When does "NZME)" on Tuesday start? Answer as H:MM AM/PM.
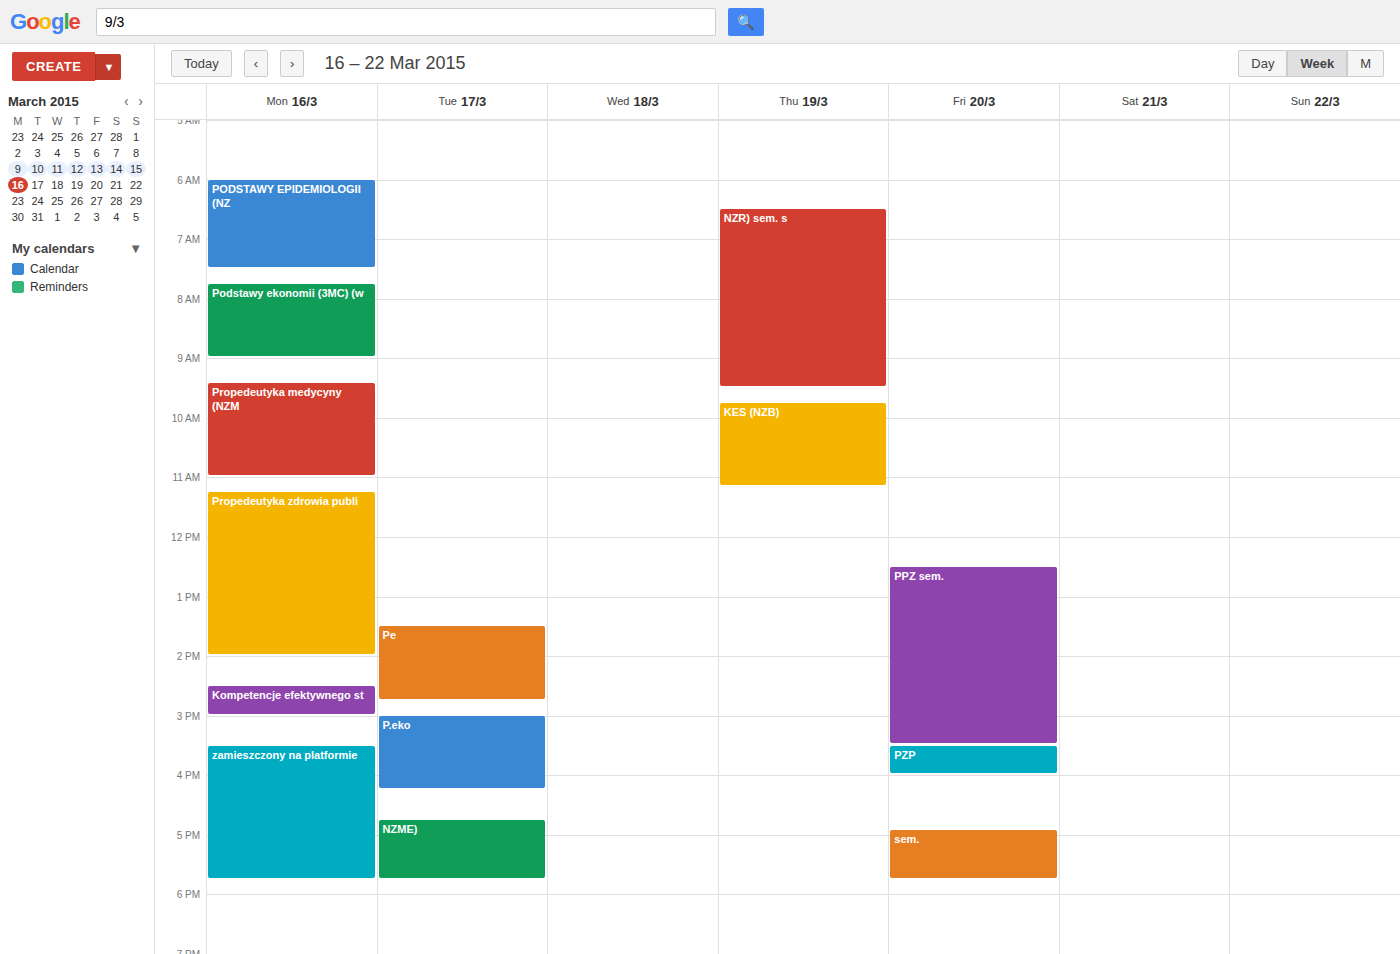
4:45 PM